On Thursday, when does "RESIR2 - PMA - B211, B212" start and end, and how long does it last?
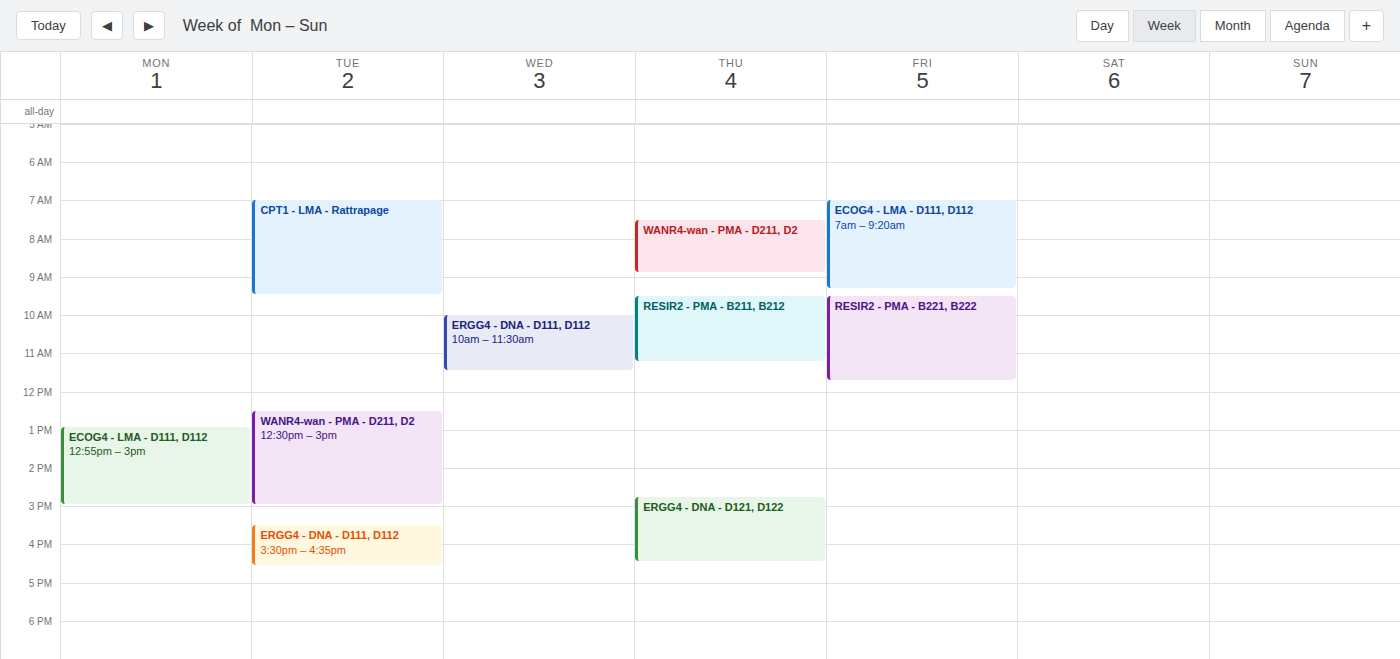
09:30 to 11:15, 1 hour 45 minutes